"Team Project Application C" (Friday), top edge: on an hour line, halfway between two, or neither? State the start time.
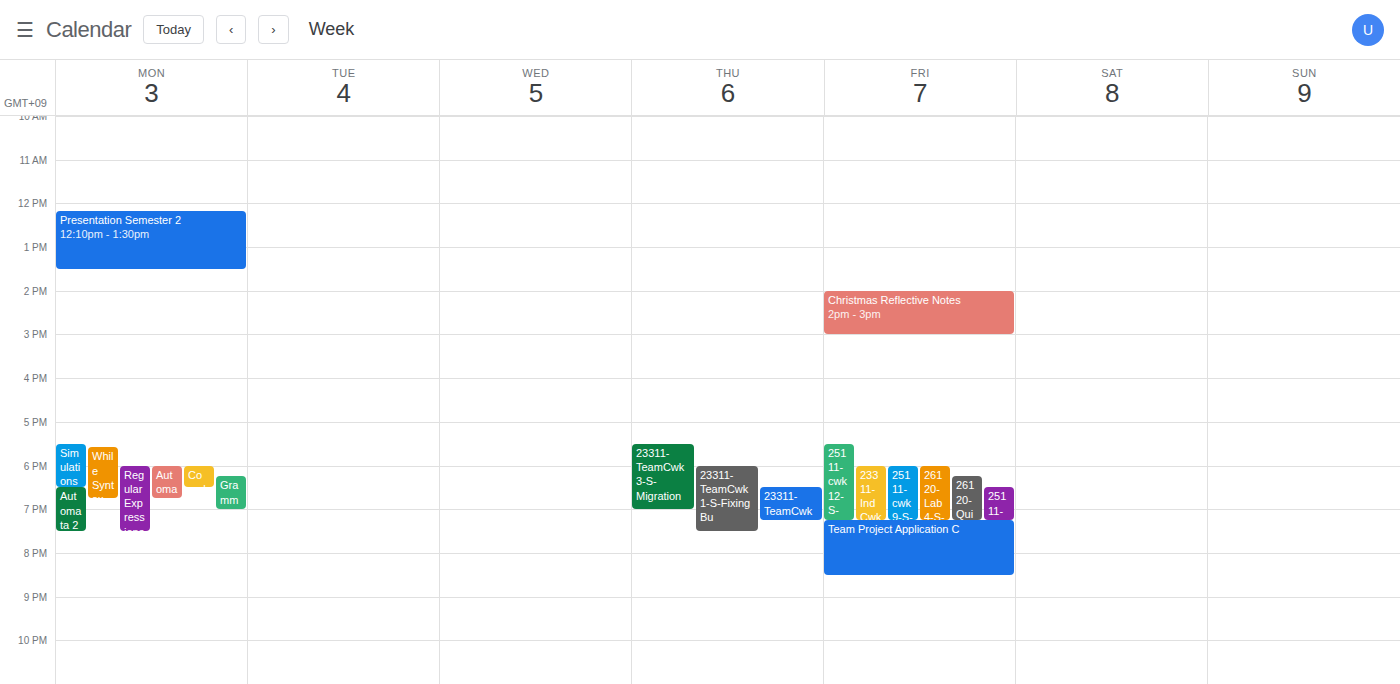
19:15 -- neither: a quarter of the way from the 19:00 line to the 20:00 line.